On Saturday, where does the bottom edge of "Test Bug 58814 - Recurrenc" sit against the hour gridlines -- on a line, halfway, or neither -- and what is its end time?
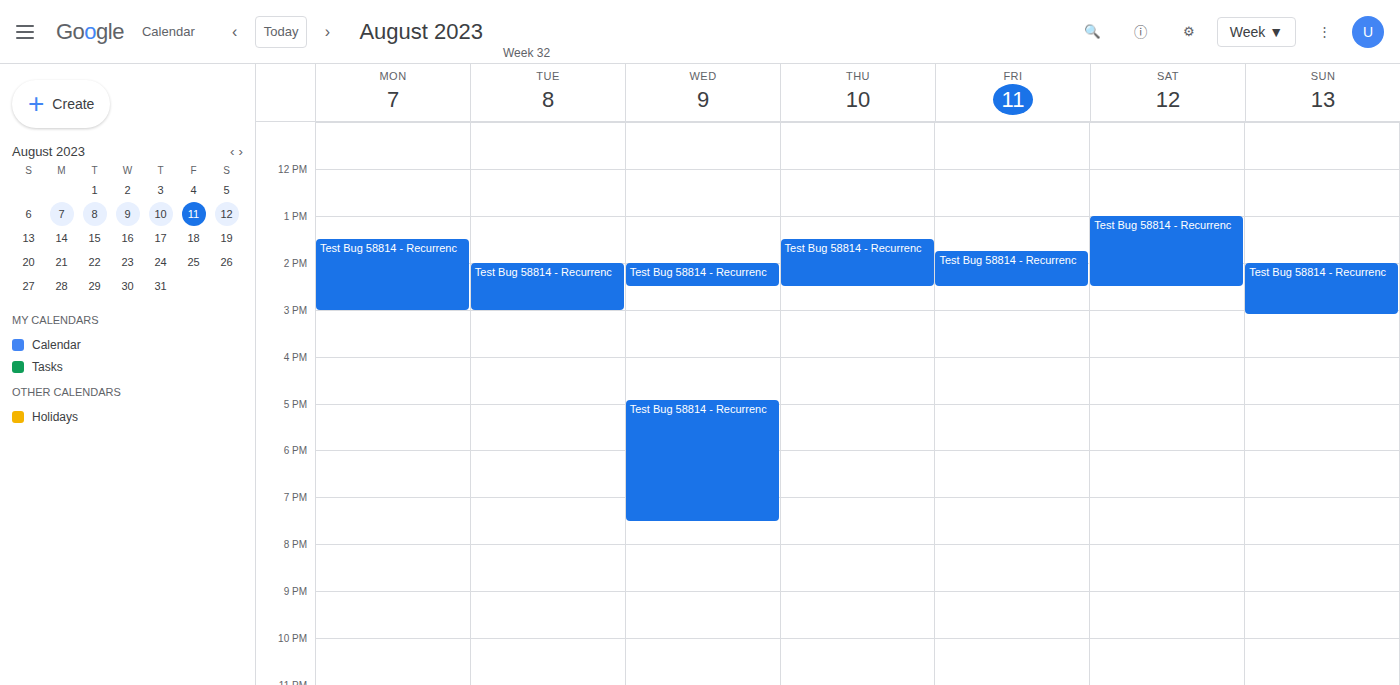
2:30 PM -- halfway between the 2 PM and 3 PM lines.